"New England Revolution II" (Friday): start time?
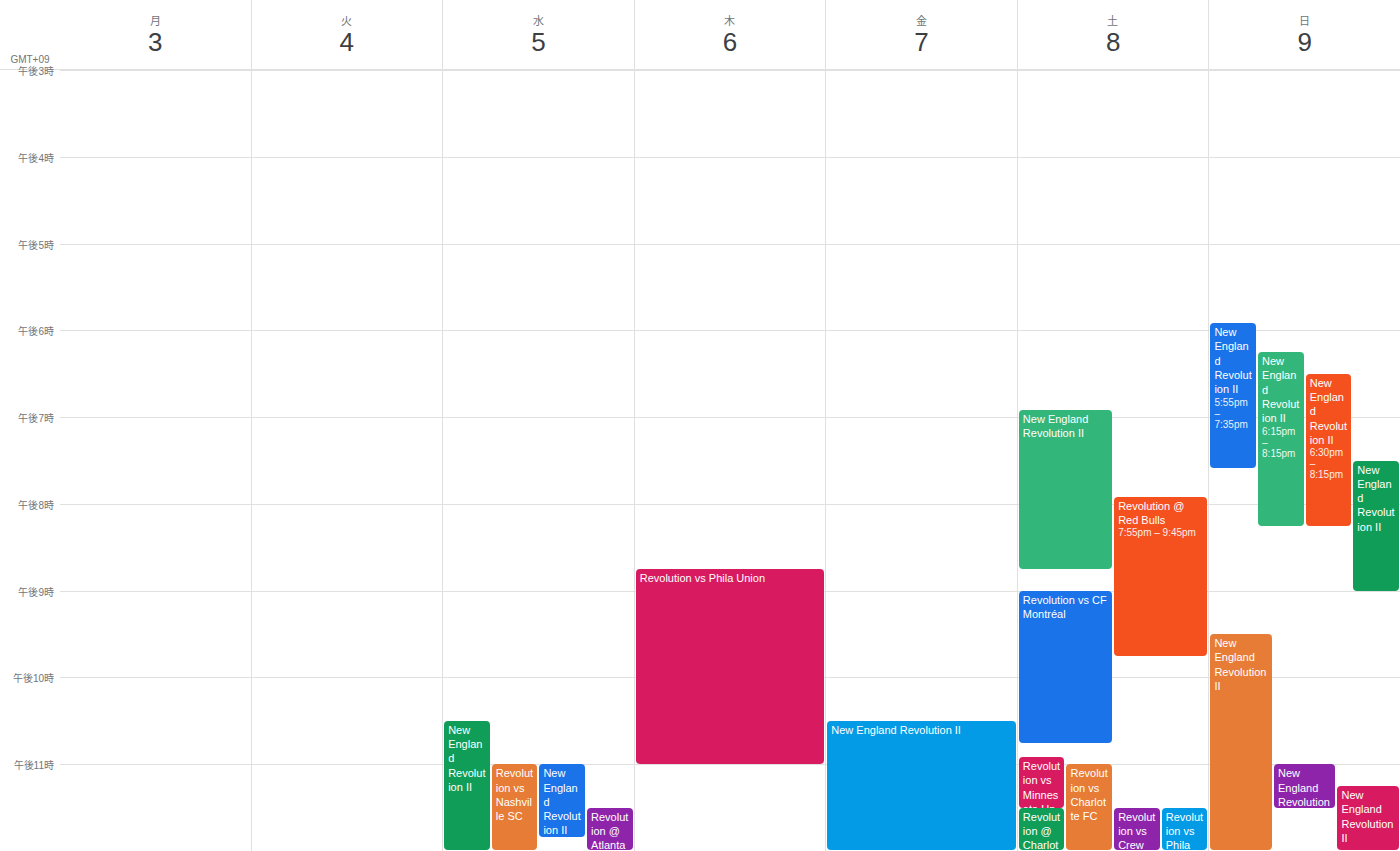
22:30